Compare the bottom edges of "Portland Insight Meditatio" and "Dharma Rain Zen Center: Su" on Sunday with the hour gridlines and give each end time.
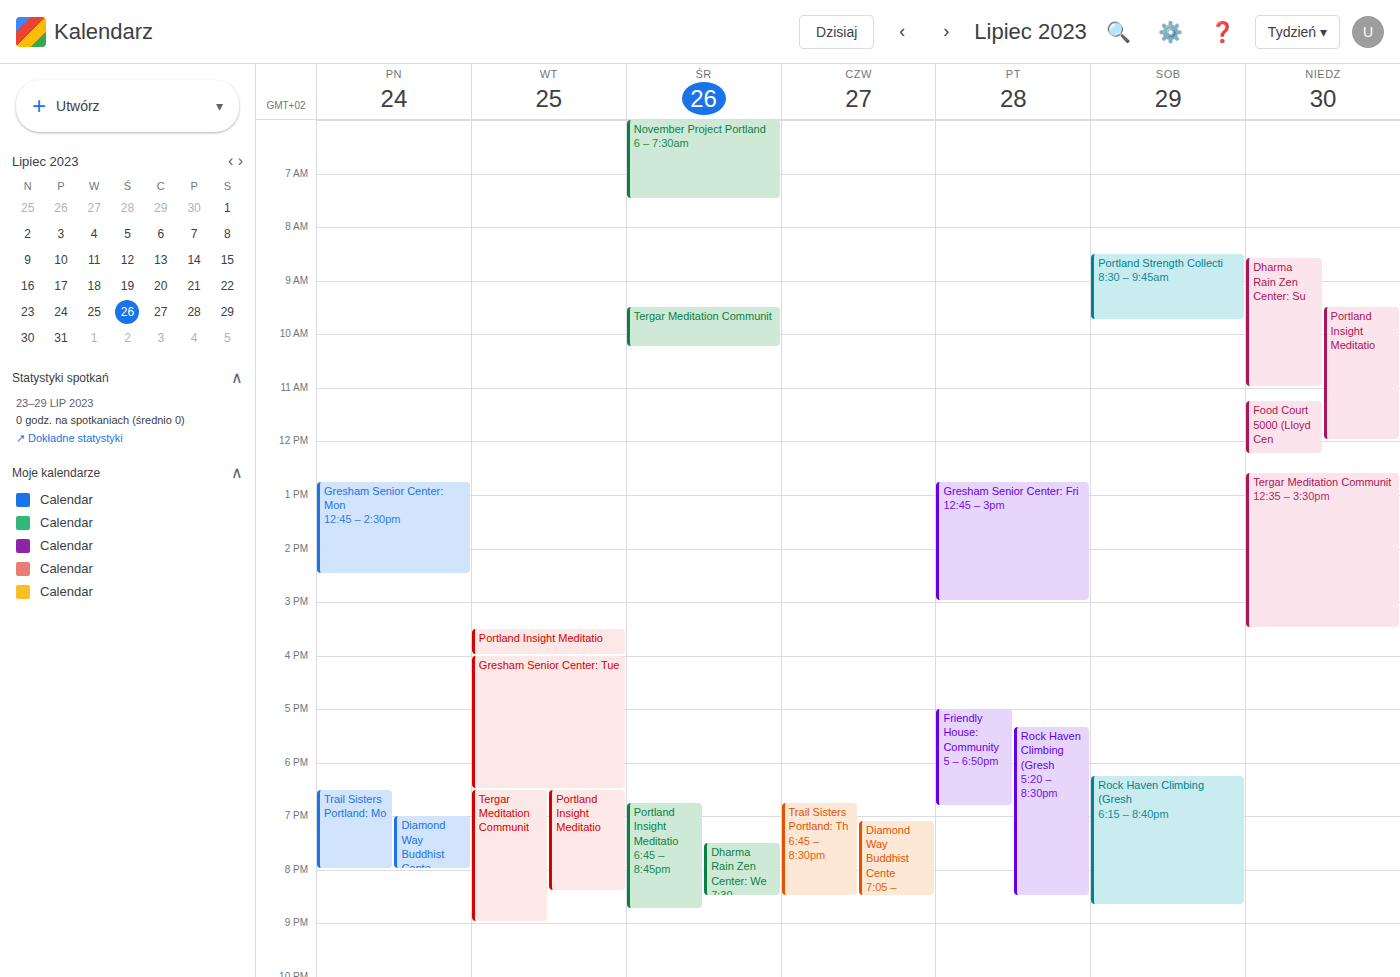
"Portland Insight Meditatio": 12:00 PM, exactly on the 12 PM line. "Dharma Rain Zen Center: Su": 11:00 AM, exactly on the 11 AM line.